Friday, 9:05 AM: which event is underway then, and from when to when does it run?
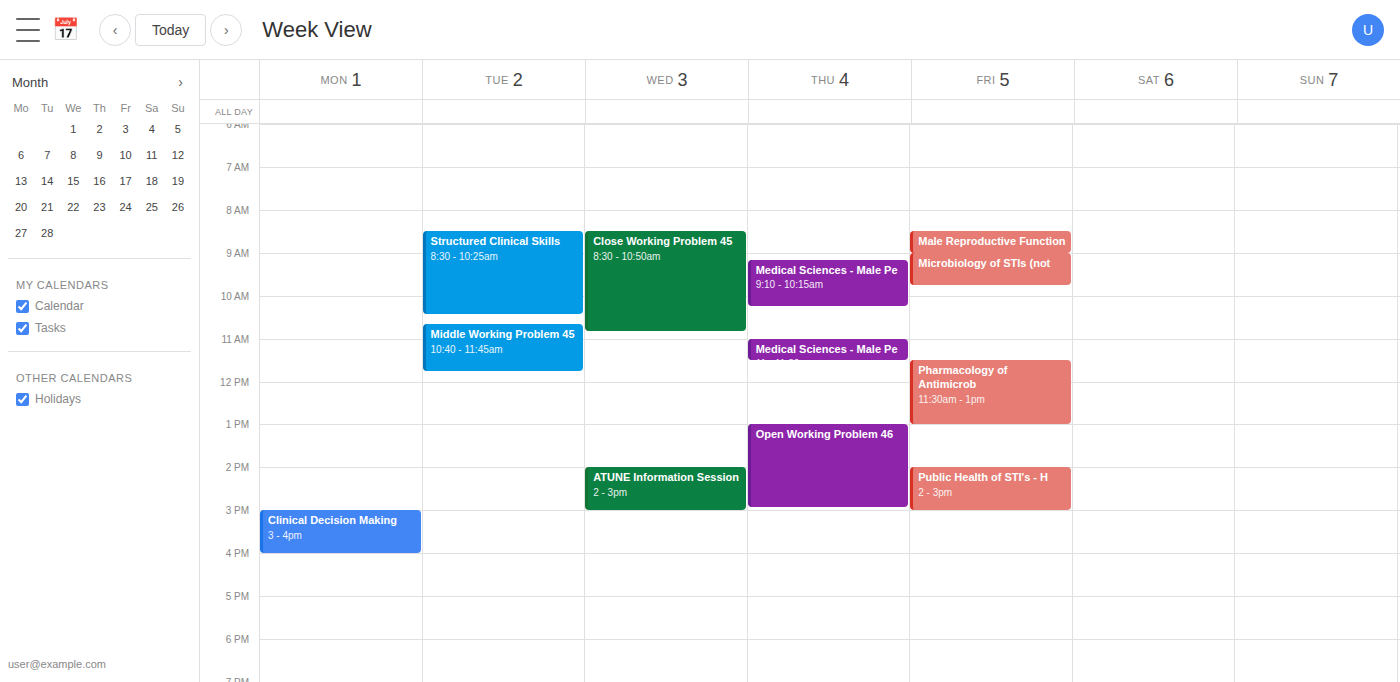
"Microbiology of STIs (not", 9:00 AM to 9:45 AM